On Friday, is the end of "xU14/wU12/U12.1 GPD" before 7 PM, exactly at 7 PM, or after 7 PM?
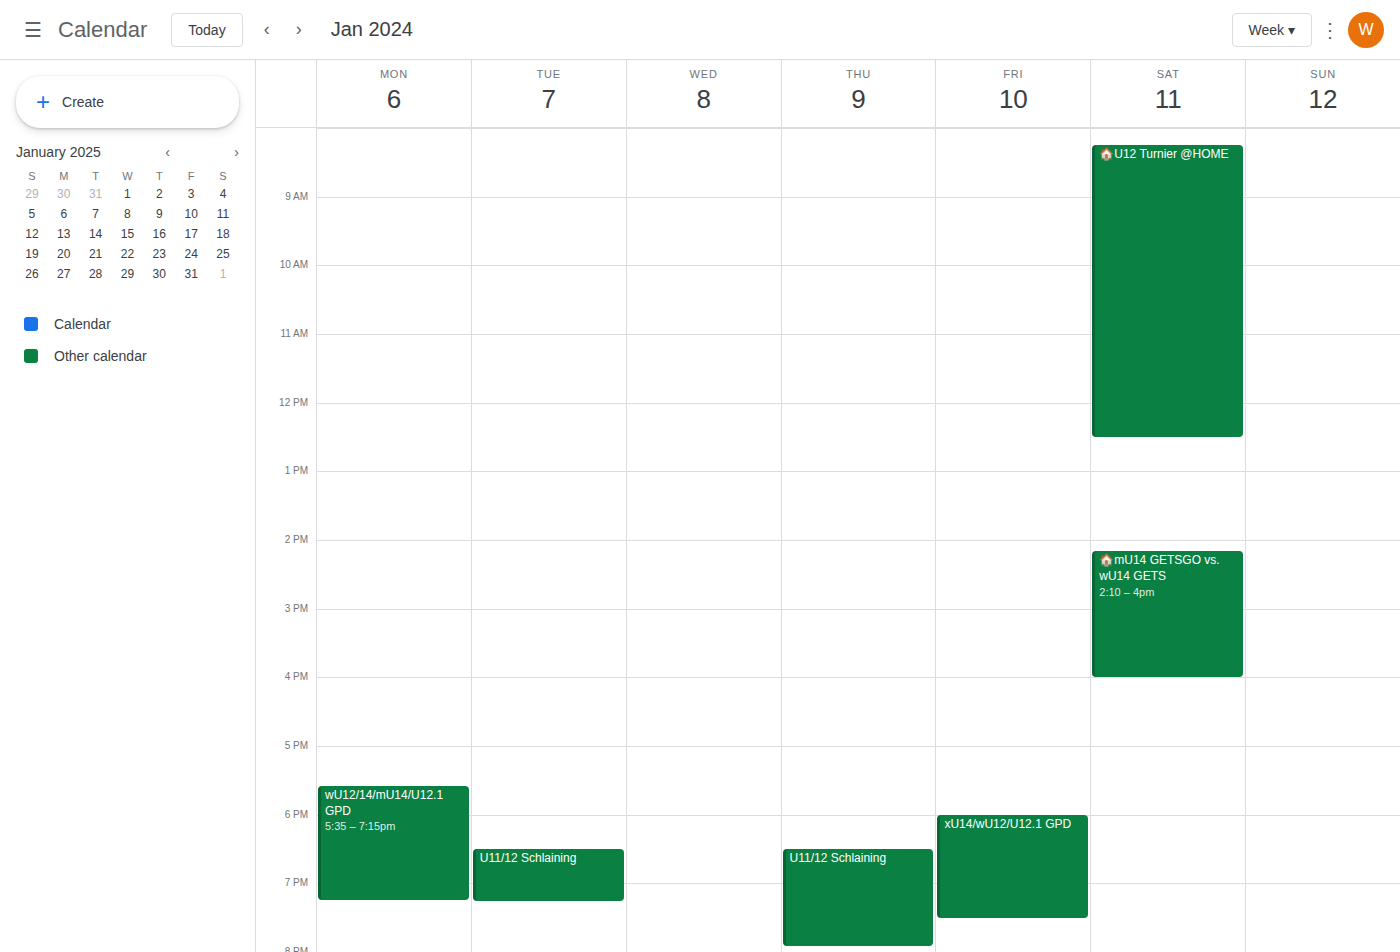
7:30 PM -- after 7 PM, 30 minutes below the 7 PM line.